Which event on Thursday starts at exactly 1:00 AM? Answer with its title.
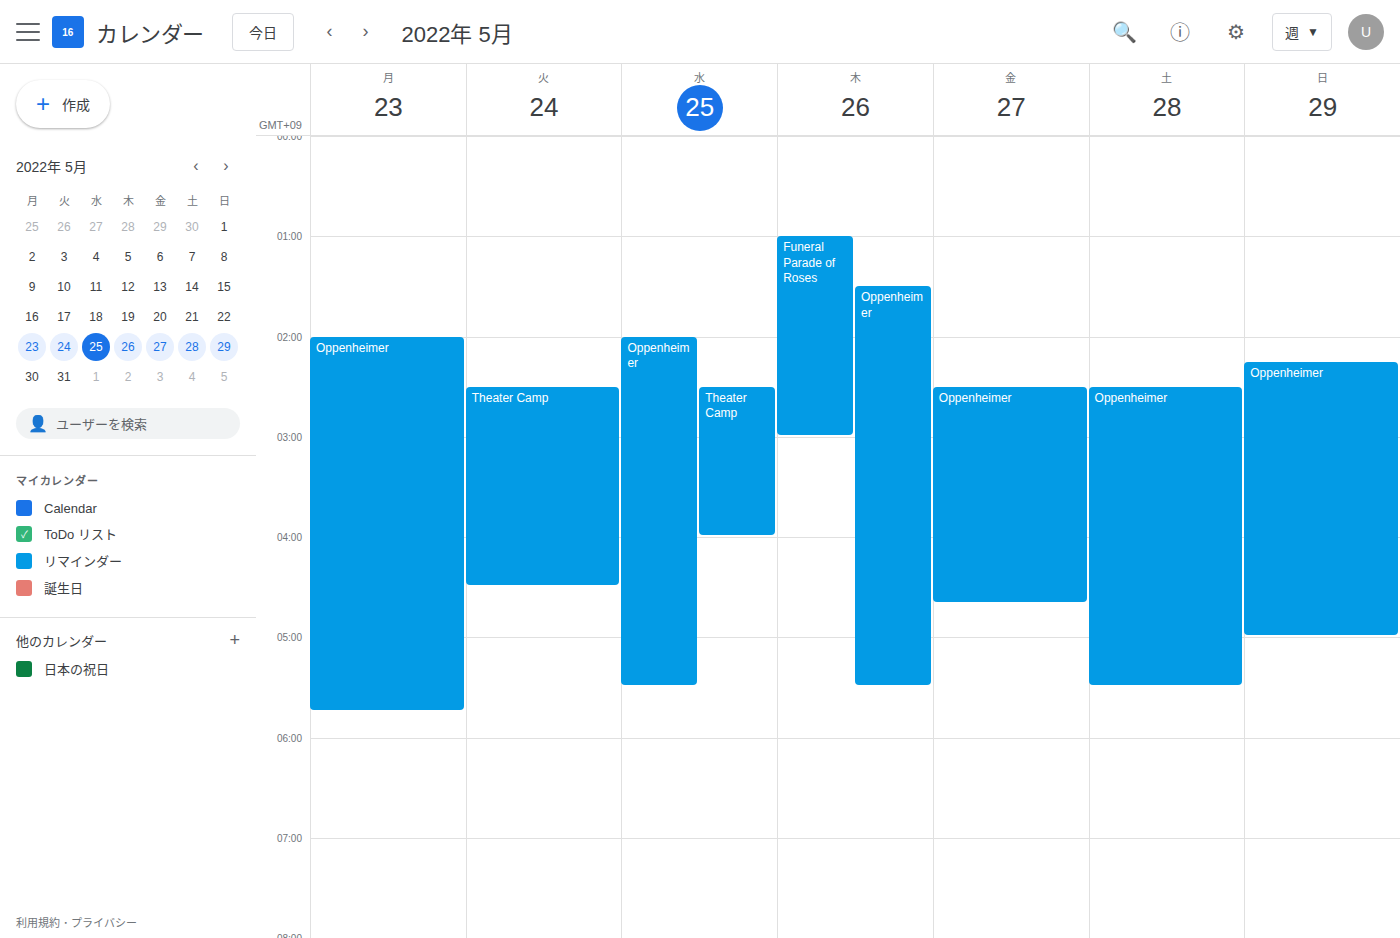
"Funeral Parade of Roses"